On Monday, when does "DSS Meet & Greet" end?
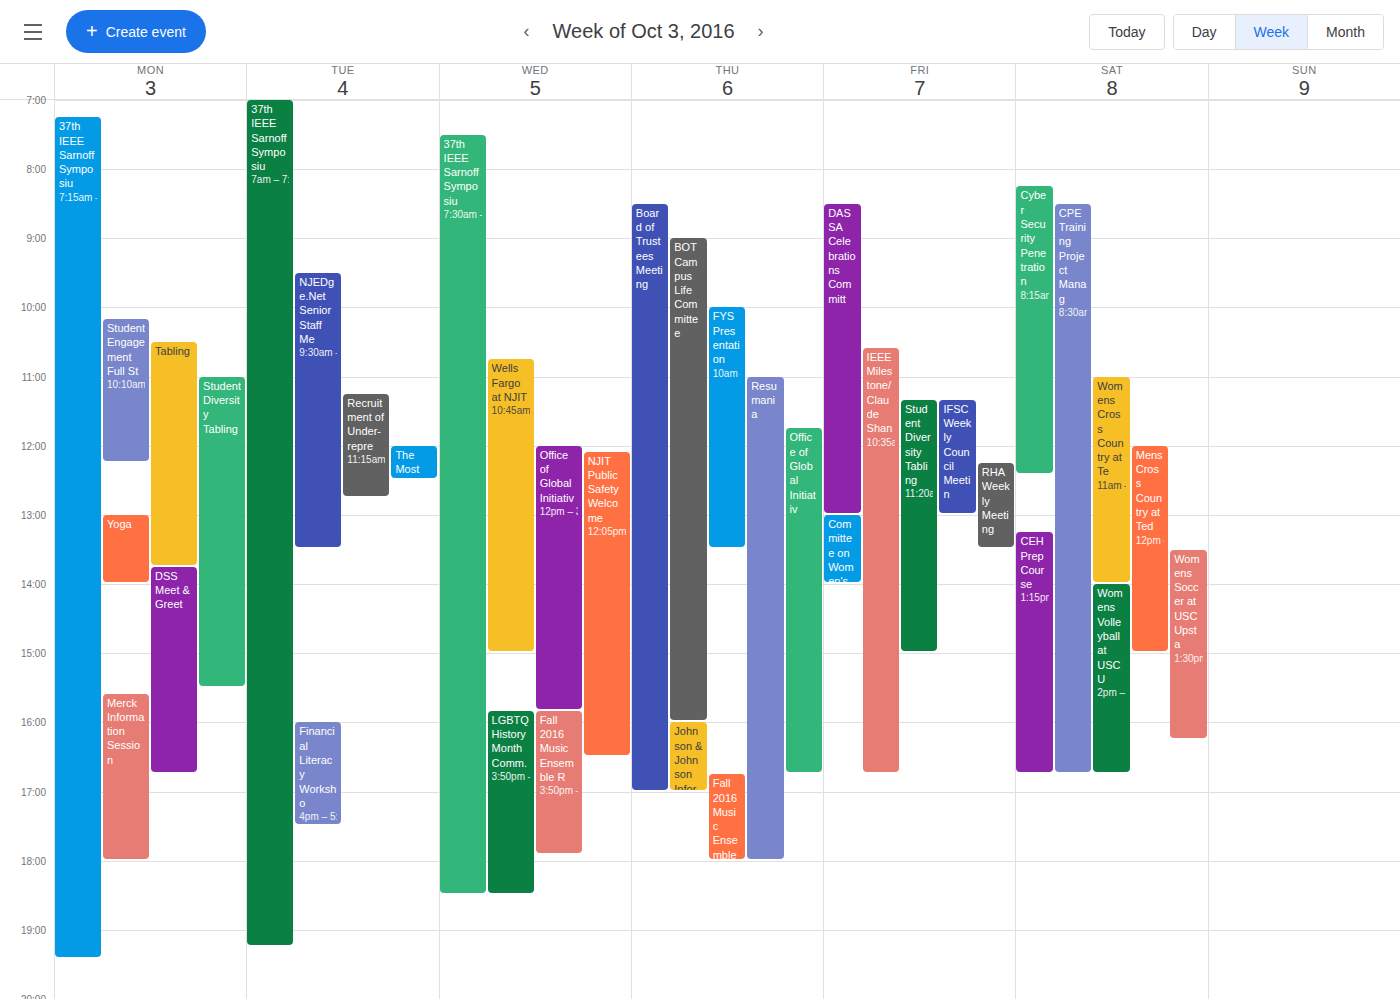
4:45 PM